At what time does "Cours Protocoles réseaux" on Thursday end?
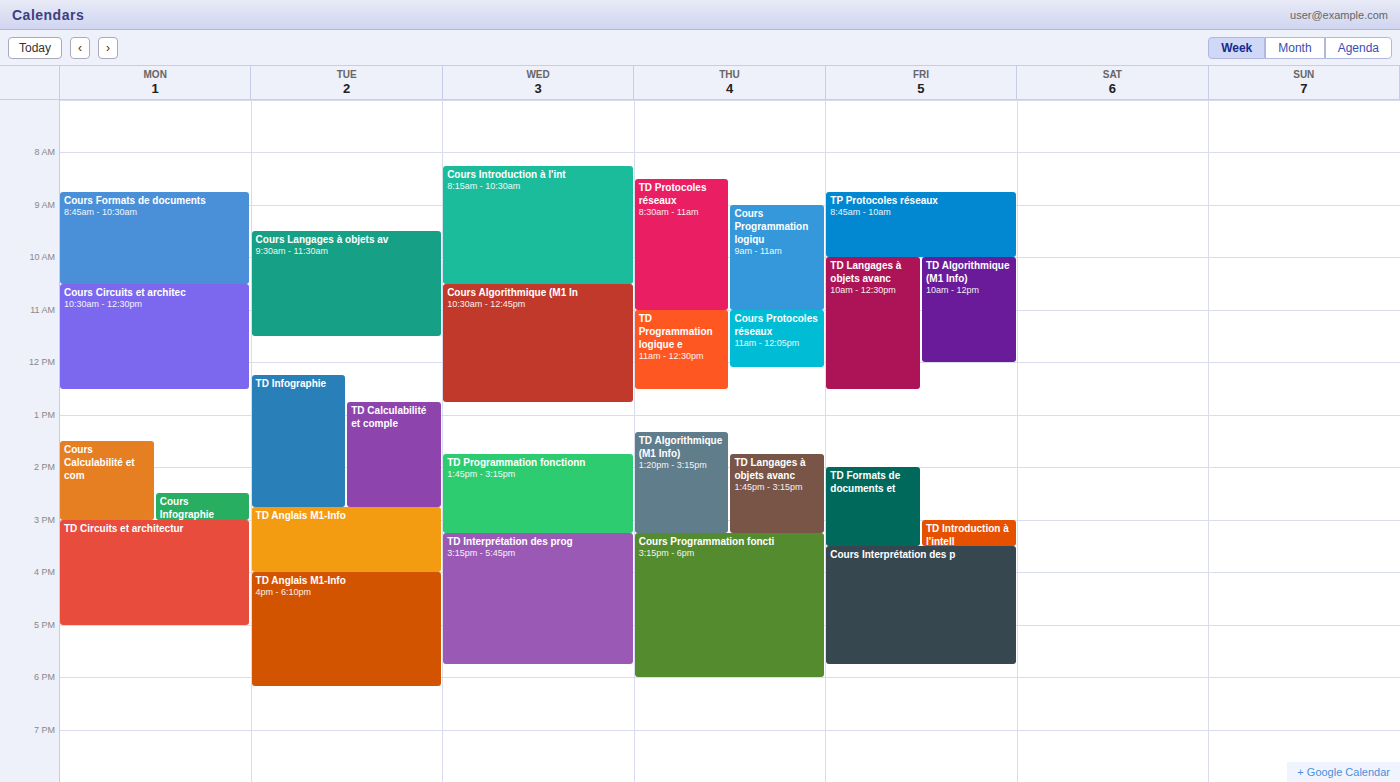
12:05 PM